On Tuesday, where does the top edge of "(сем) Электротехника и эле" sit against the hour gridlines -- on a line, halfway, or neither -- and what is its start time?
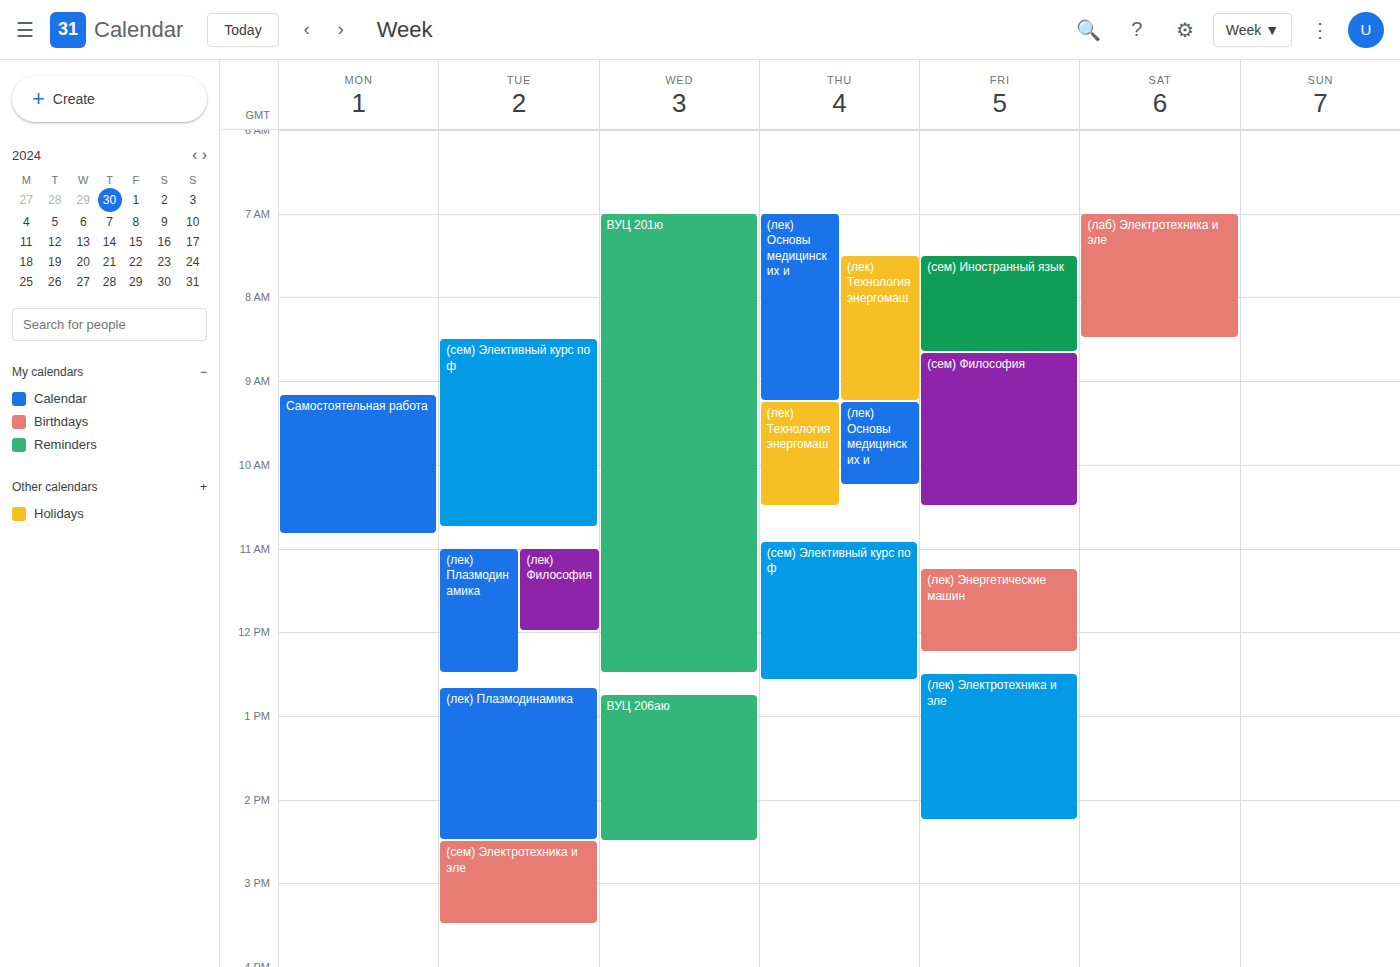
2:30 PM -- halfway between the 2 PM and 3 PM lines.